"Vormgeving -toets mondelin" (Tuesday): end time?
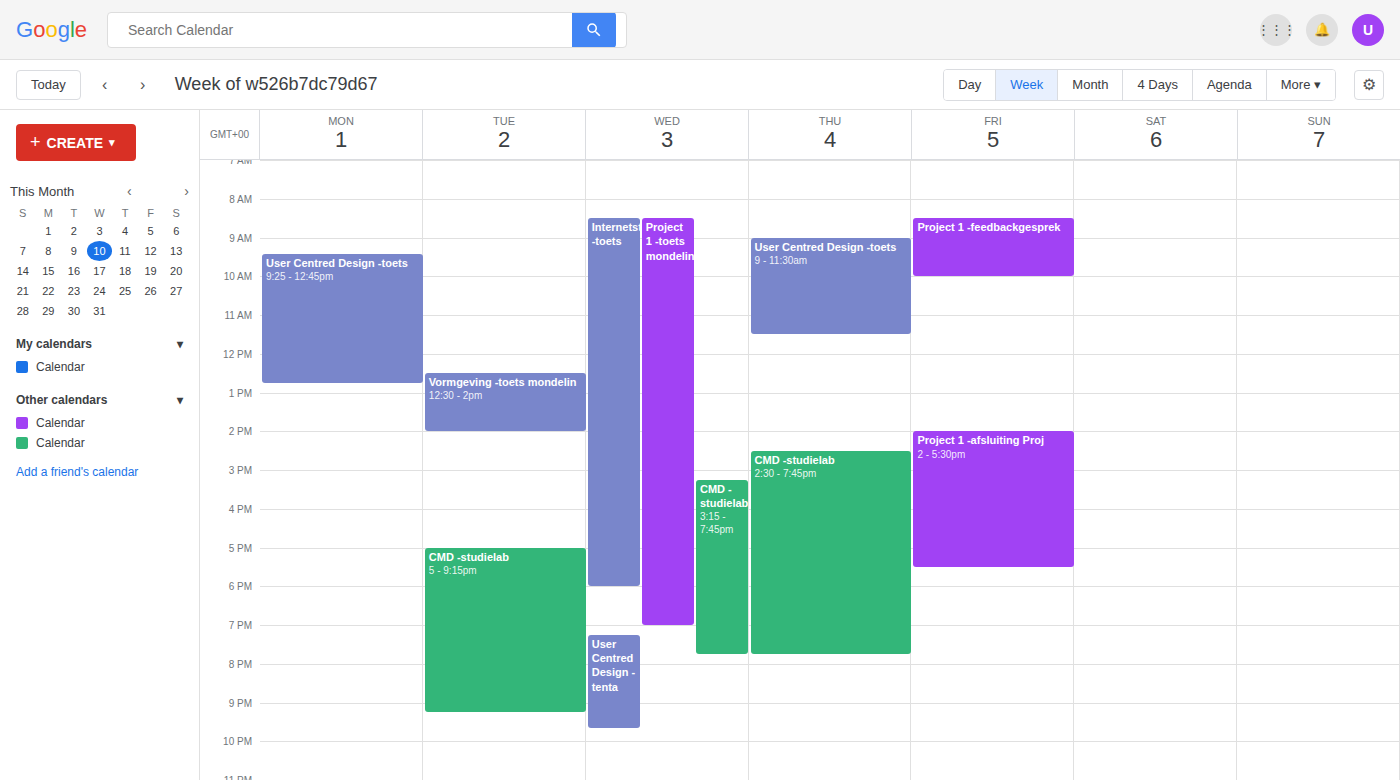
2:00 PM